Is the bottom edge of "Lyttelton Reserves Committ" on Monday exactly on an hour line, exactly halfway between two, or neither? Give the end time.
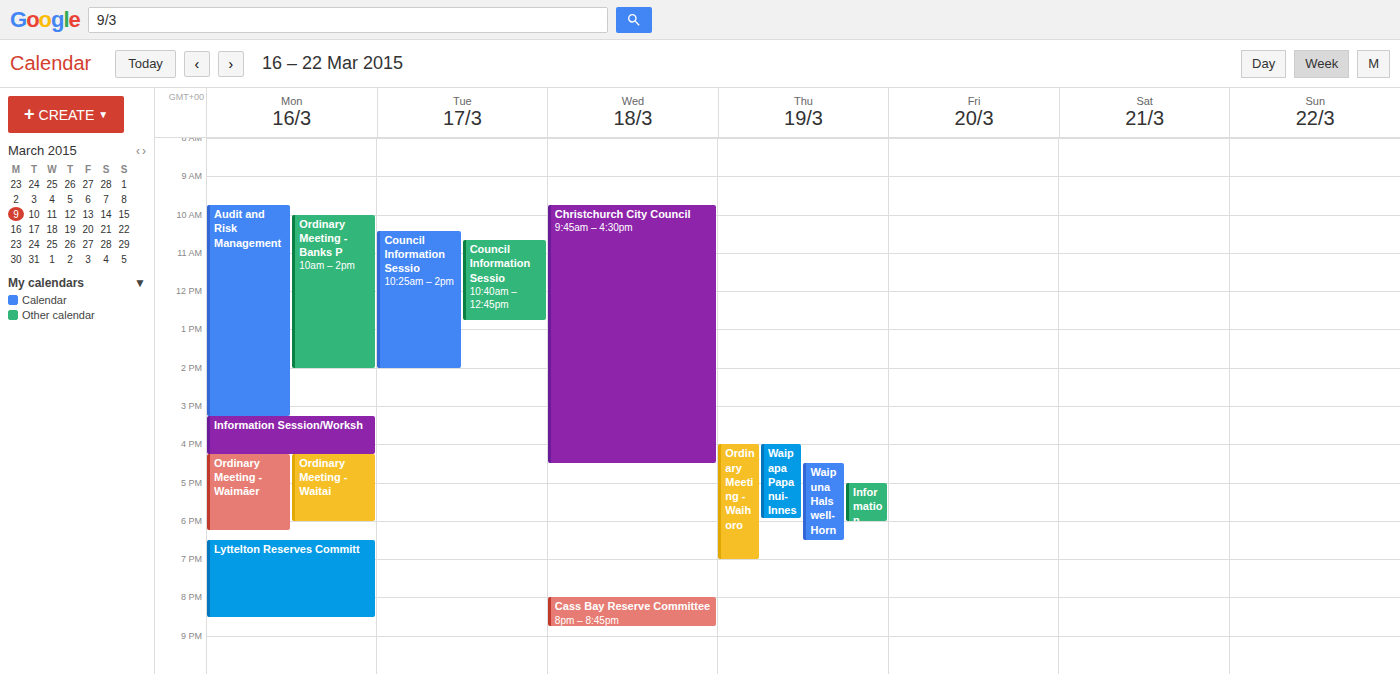
20:30 -- halfway between the 20:00 and 21:00 lines.